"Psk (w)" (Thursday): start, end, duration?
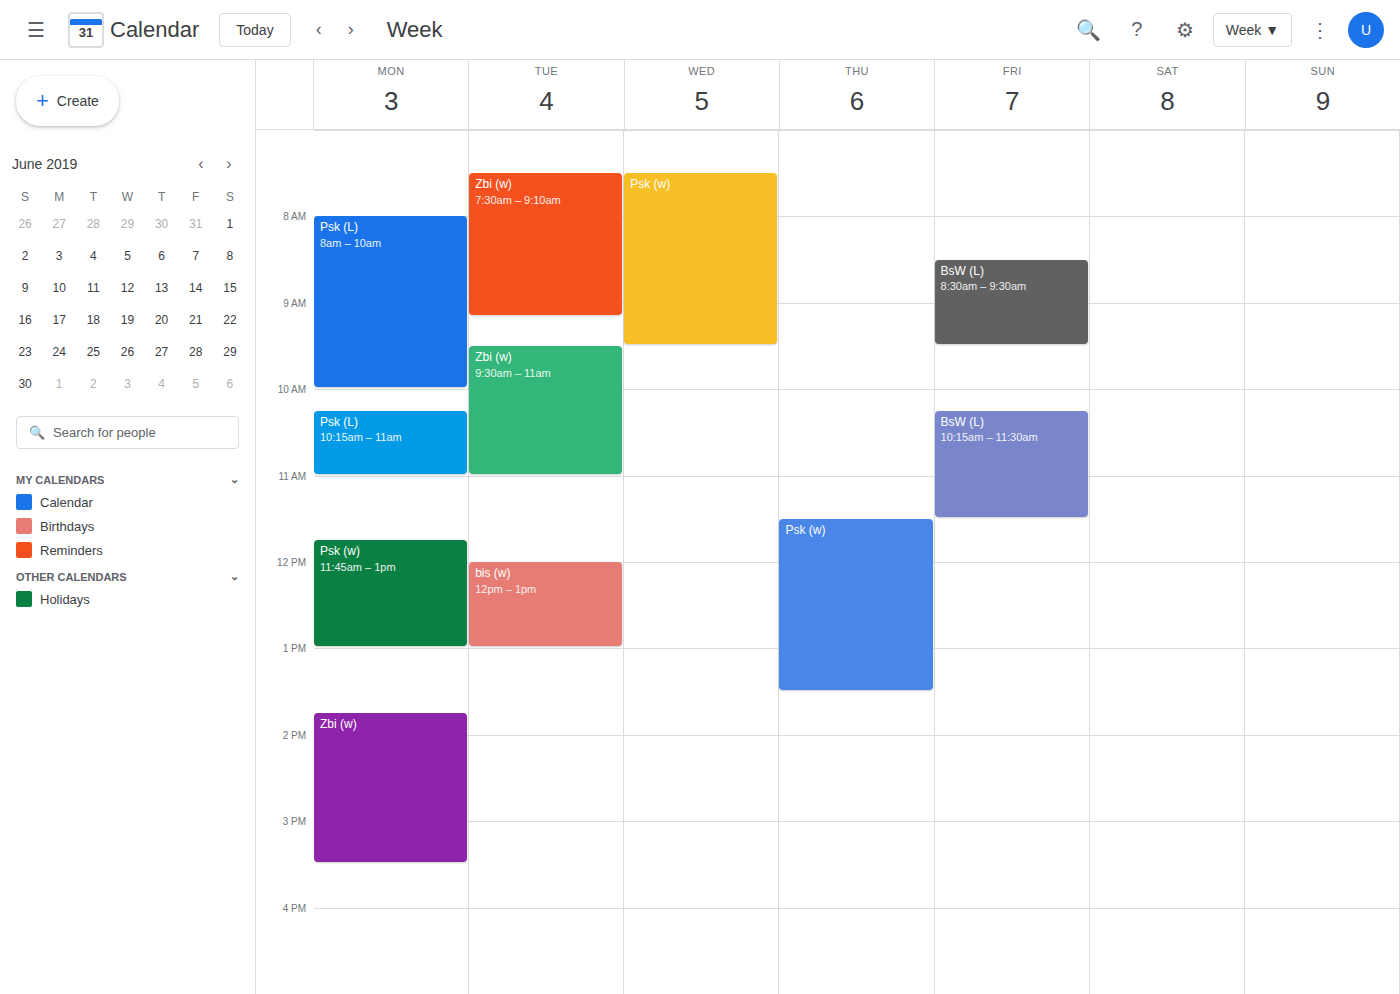
11:30 AM to 1:30 PM, 2 hours